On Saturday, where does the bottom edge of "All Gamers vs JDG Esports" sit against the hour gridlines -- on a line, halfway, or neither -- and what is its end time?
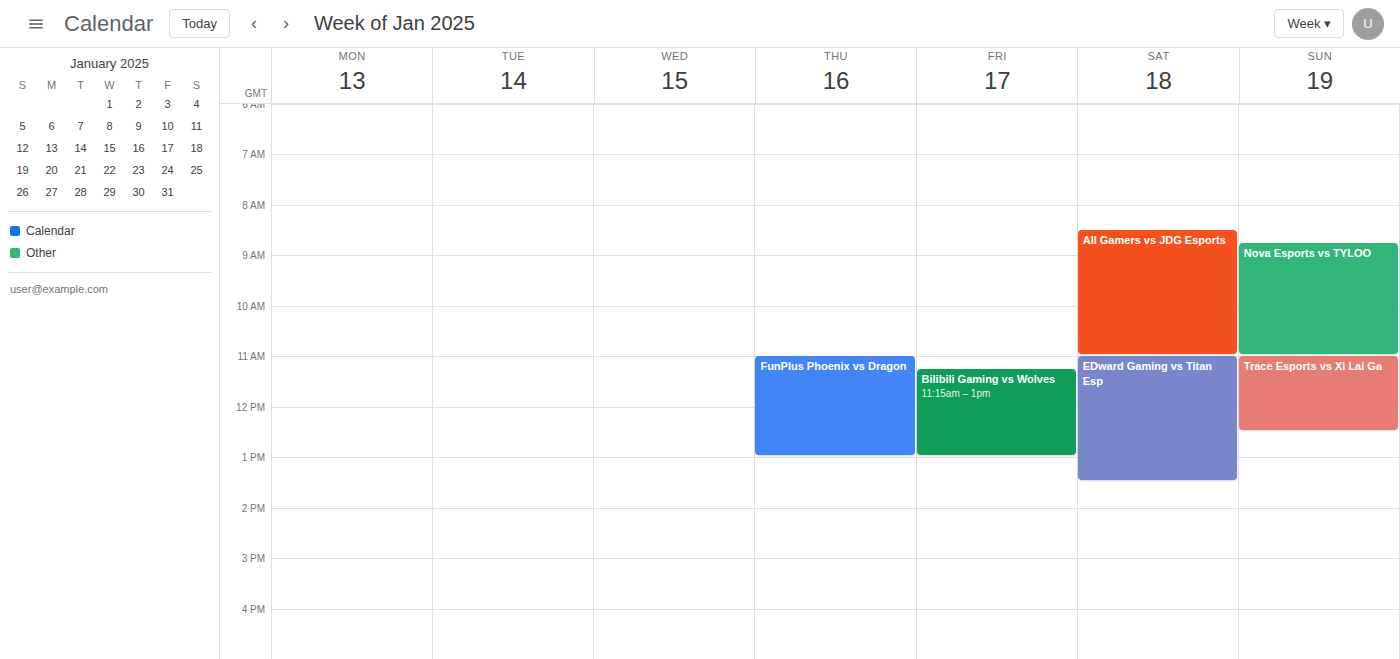
11:00 AM -- exactly on the 11 AM line.